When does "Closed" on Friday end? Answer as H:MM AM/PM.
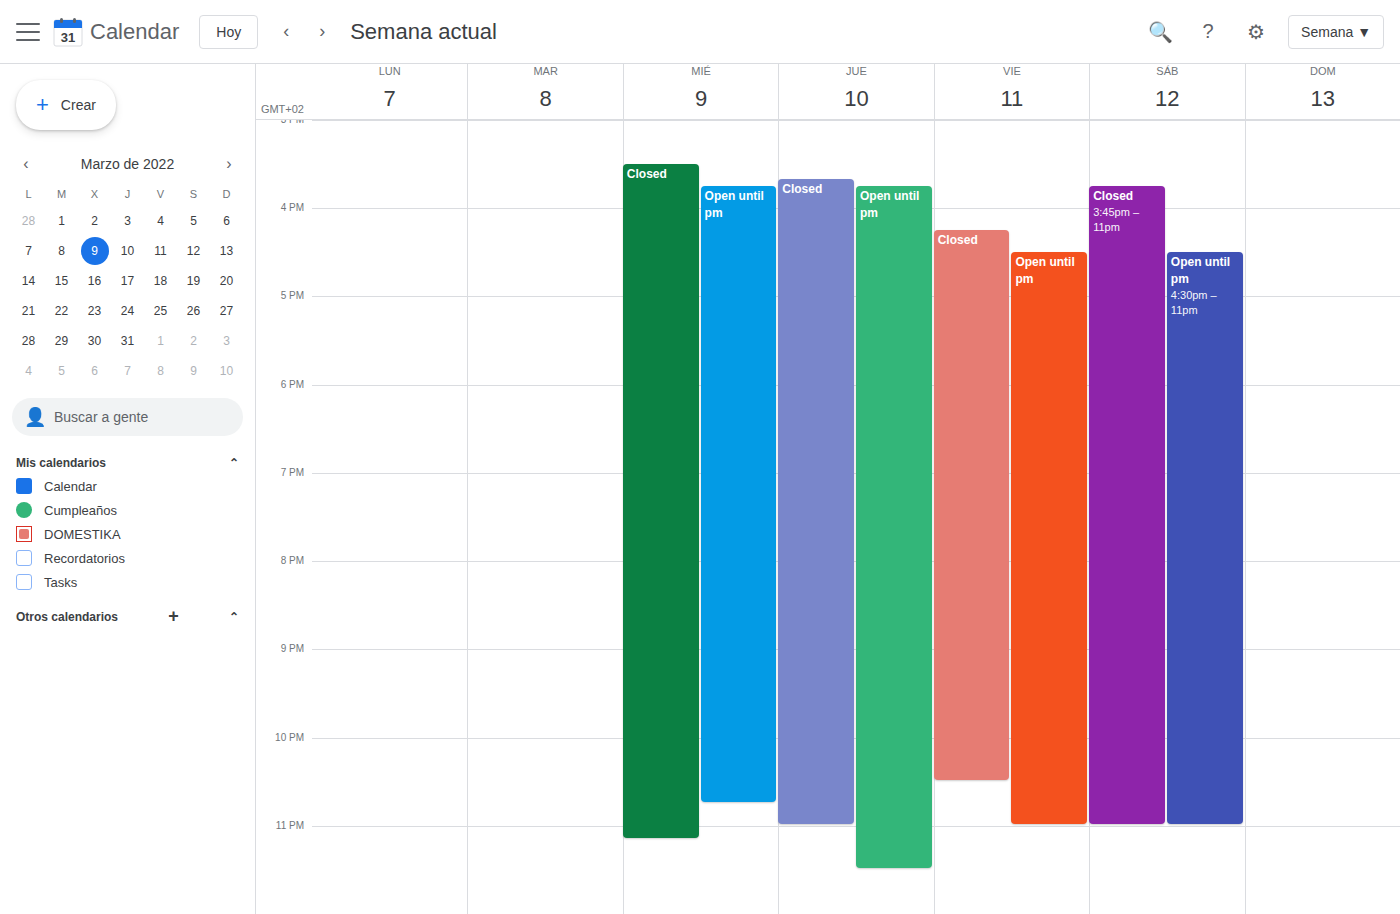
10:30 PM